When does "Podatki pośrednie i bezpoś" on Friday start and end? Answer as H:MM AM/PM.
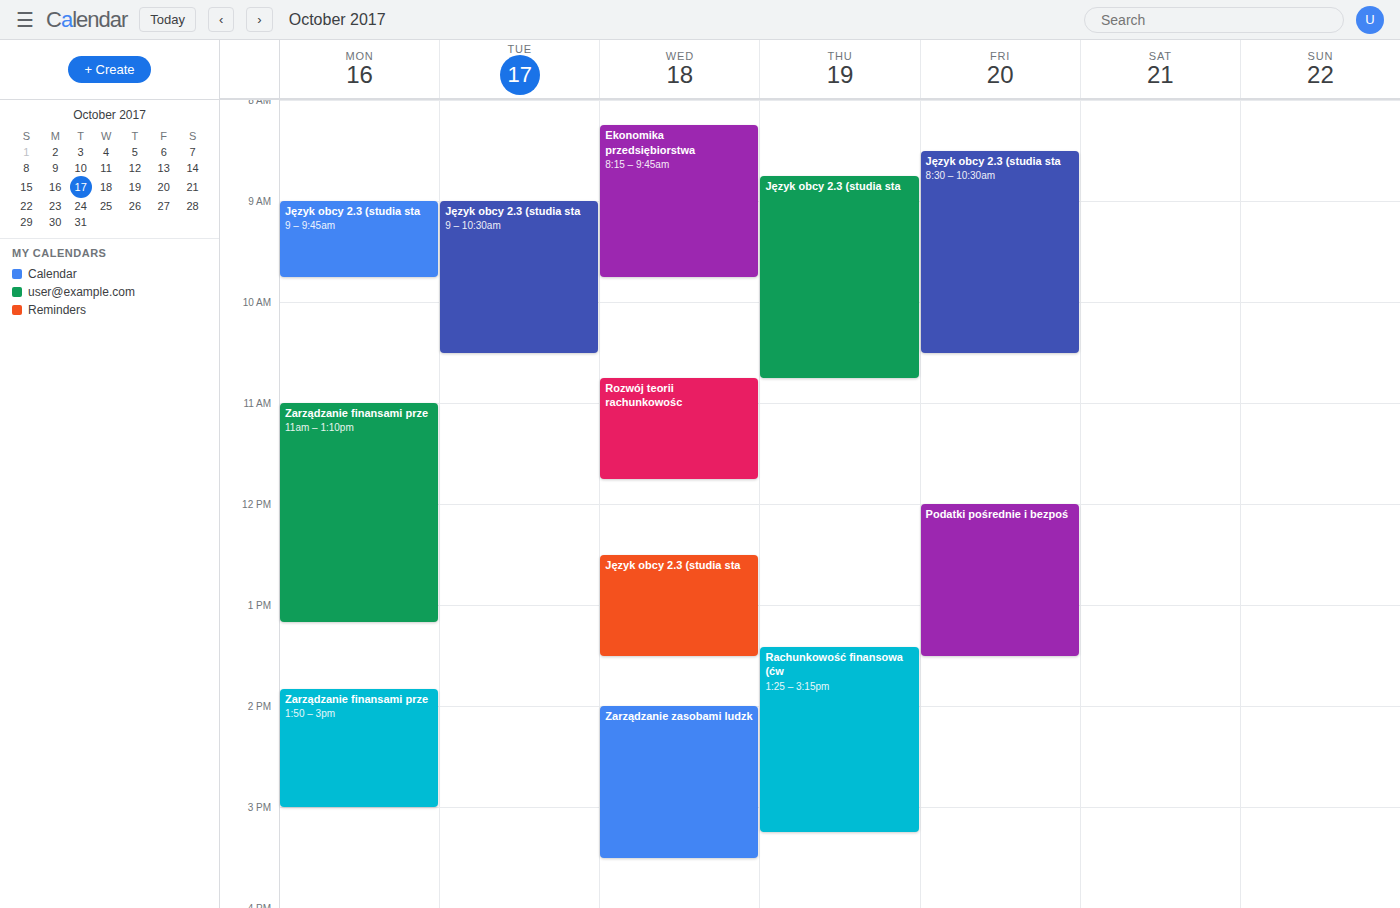
12:00 PM to 1:30 PM